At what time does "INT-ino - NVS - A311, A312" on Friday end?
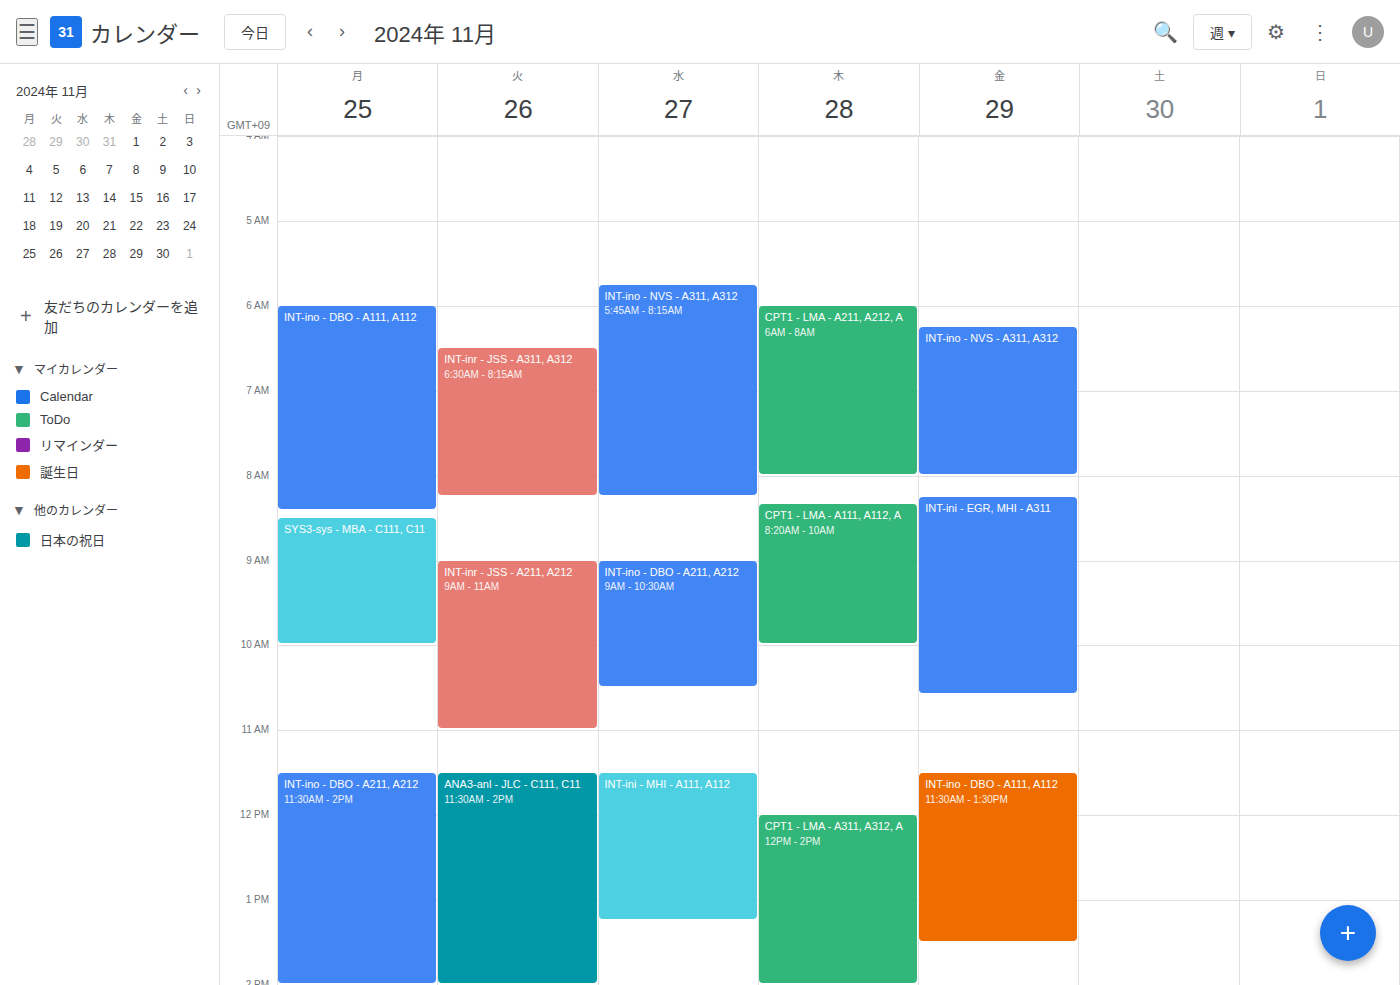
8:00 AM